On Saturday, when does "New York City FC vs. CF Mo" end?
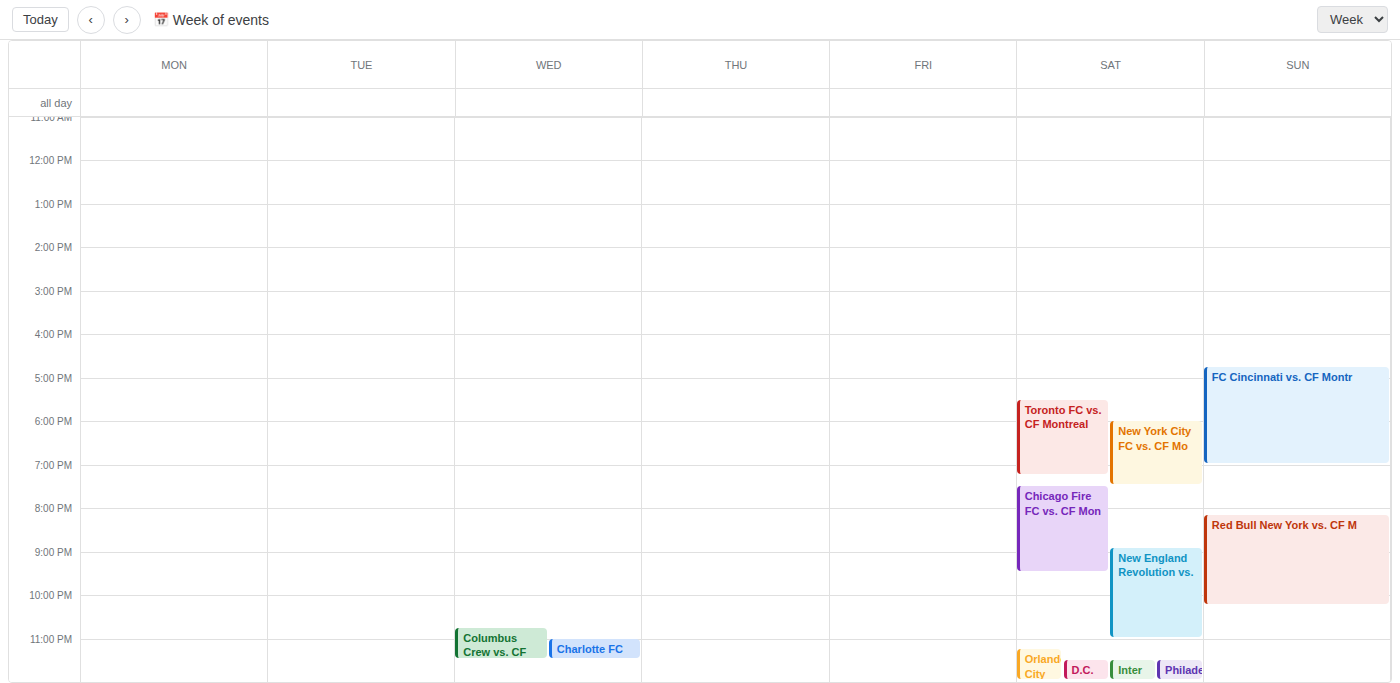
7:30 PM